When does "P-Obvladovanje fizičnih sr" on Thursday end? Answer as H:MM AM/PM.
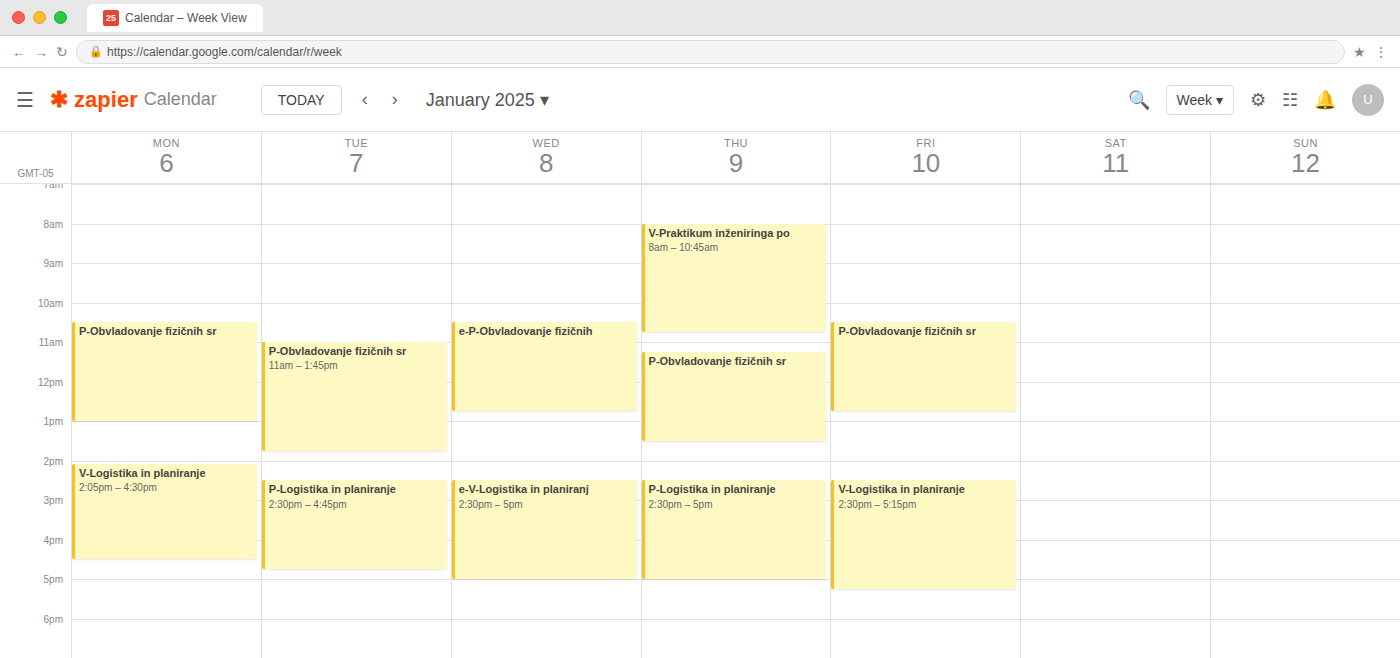
1:30 PM